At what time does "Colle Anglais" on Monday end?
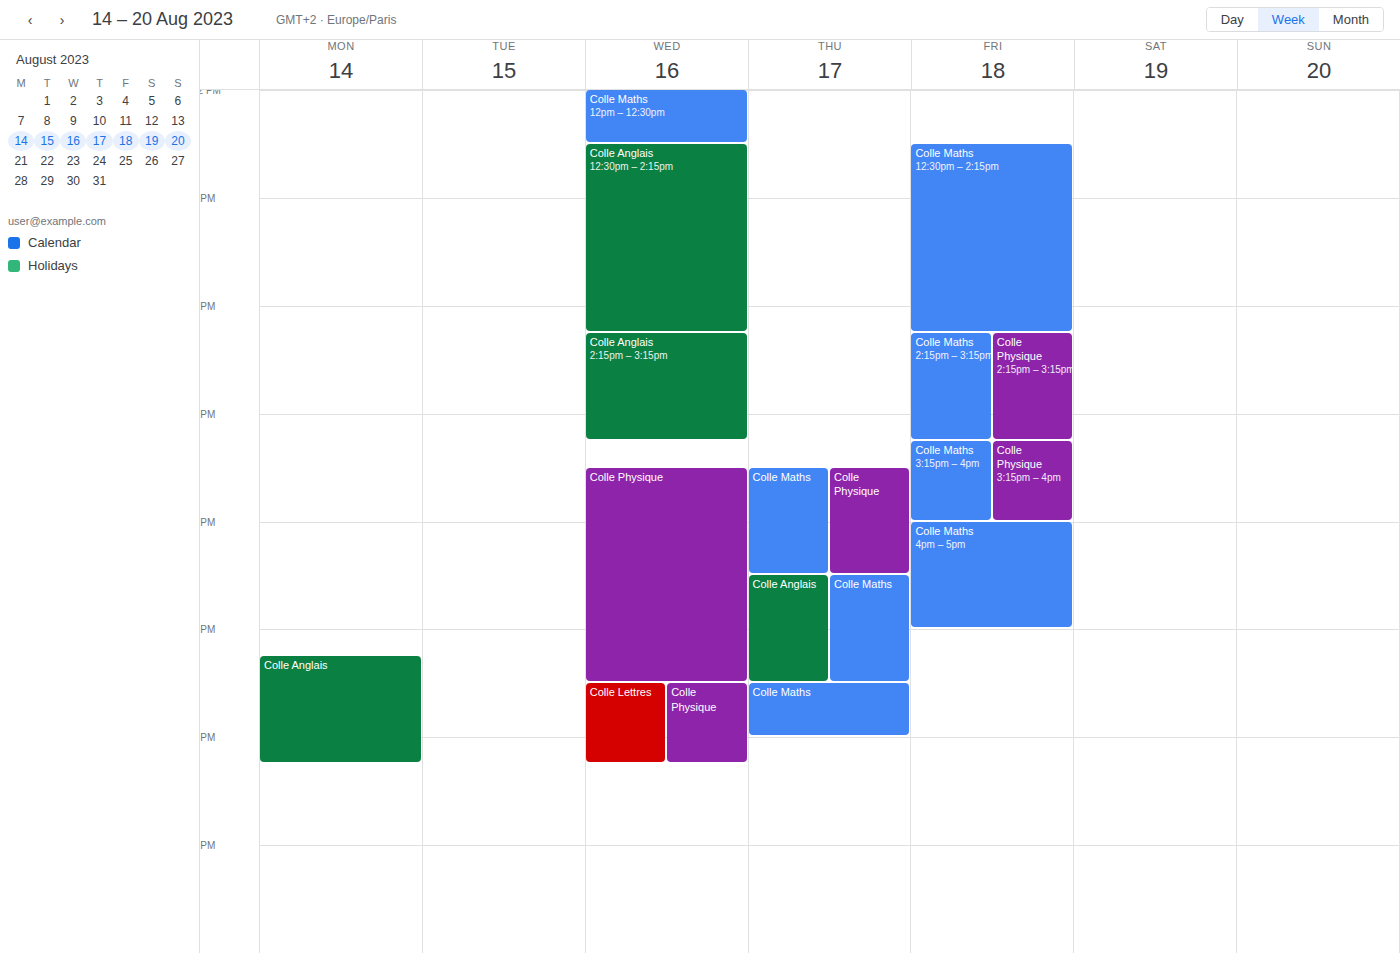
6:15 PM